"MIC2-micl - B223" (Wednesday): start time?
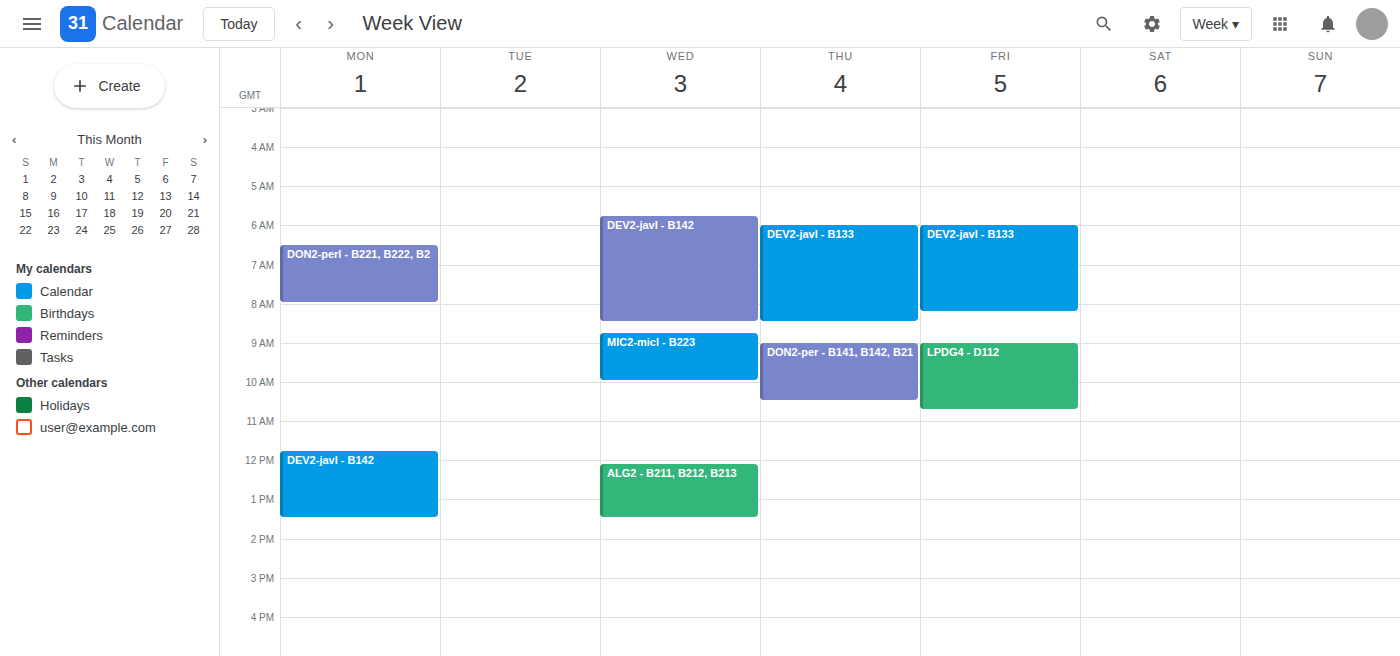
8:45 AM